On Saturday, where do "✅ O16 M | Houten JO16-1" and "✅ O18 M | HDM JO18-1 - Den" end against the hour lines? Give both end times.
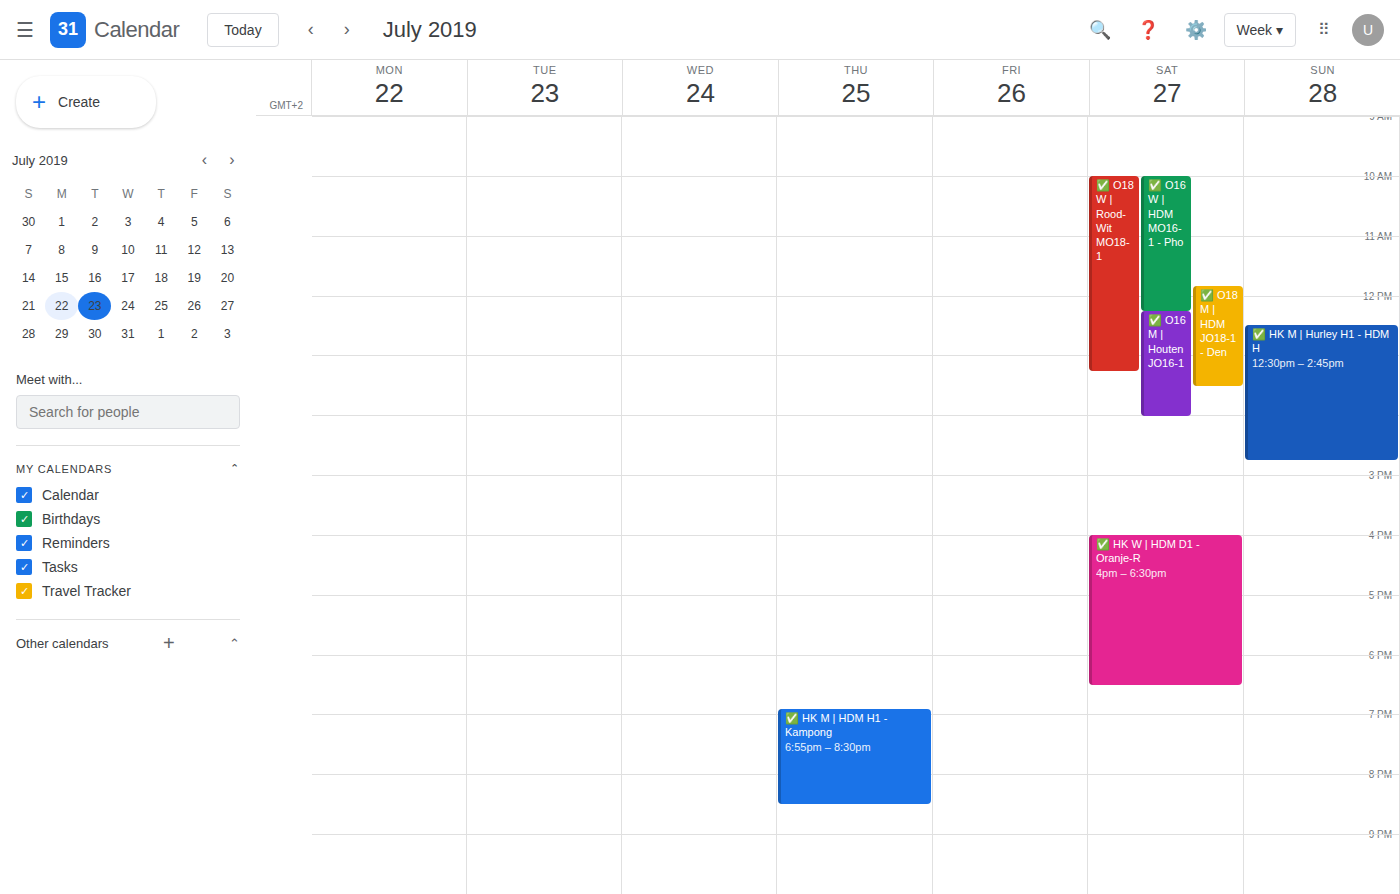
"✅ O16 M | Houten JO16-1": 2:00 PM, exactly on the 2 PM line. "✅ O18 M | HDM JO18-1 - Den": 1:30 PM, halfway between the 1 PM and 2 PM lines.